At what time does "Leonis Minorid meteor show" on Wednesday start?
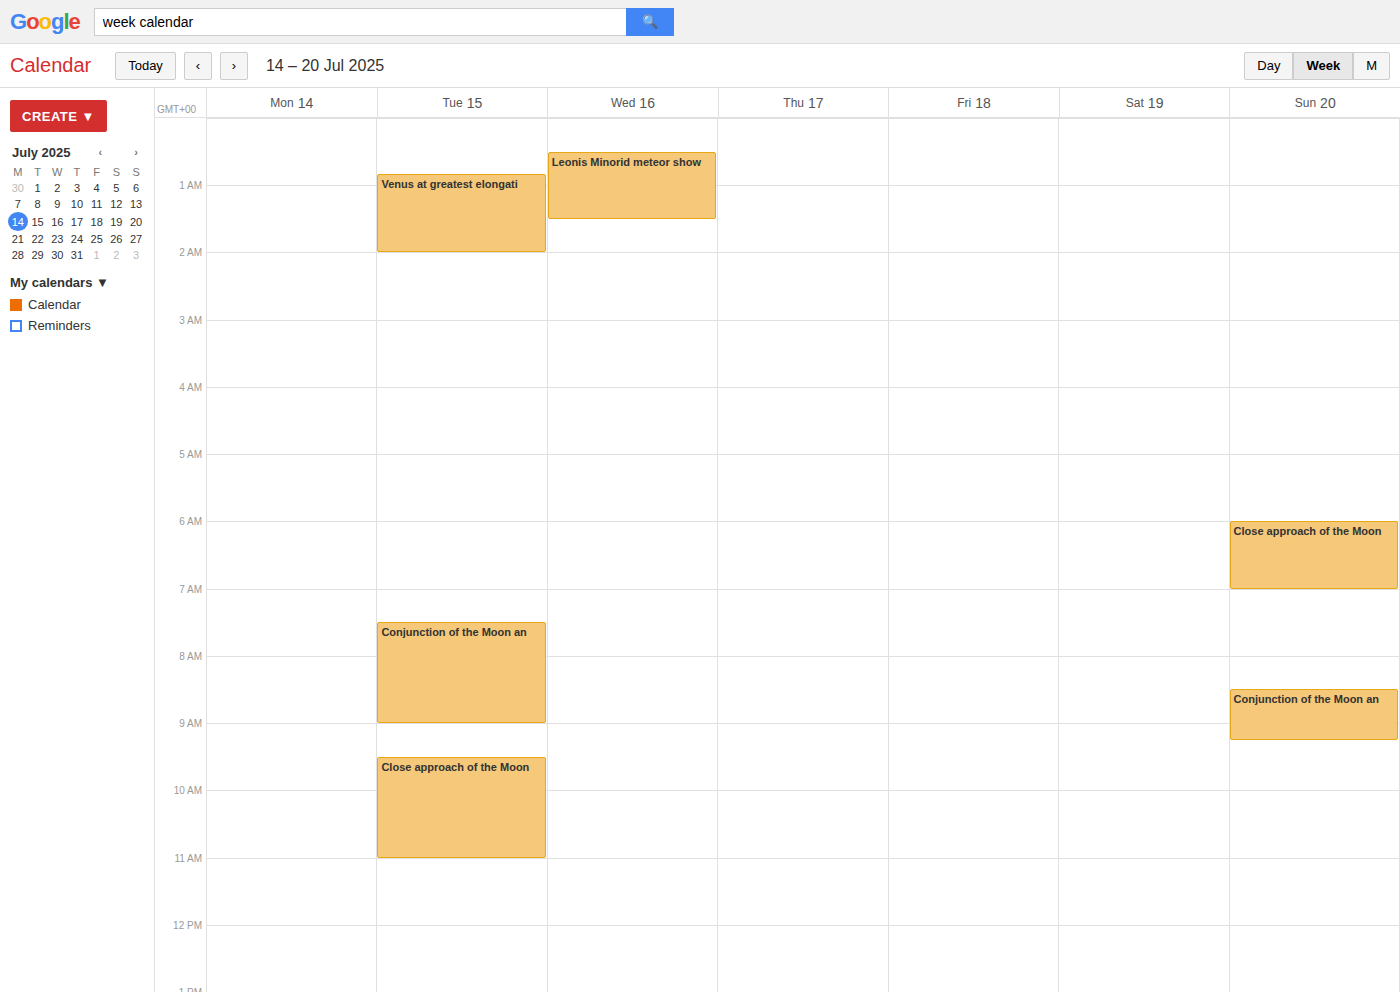
12:30 AM